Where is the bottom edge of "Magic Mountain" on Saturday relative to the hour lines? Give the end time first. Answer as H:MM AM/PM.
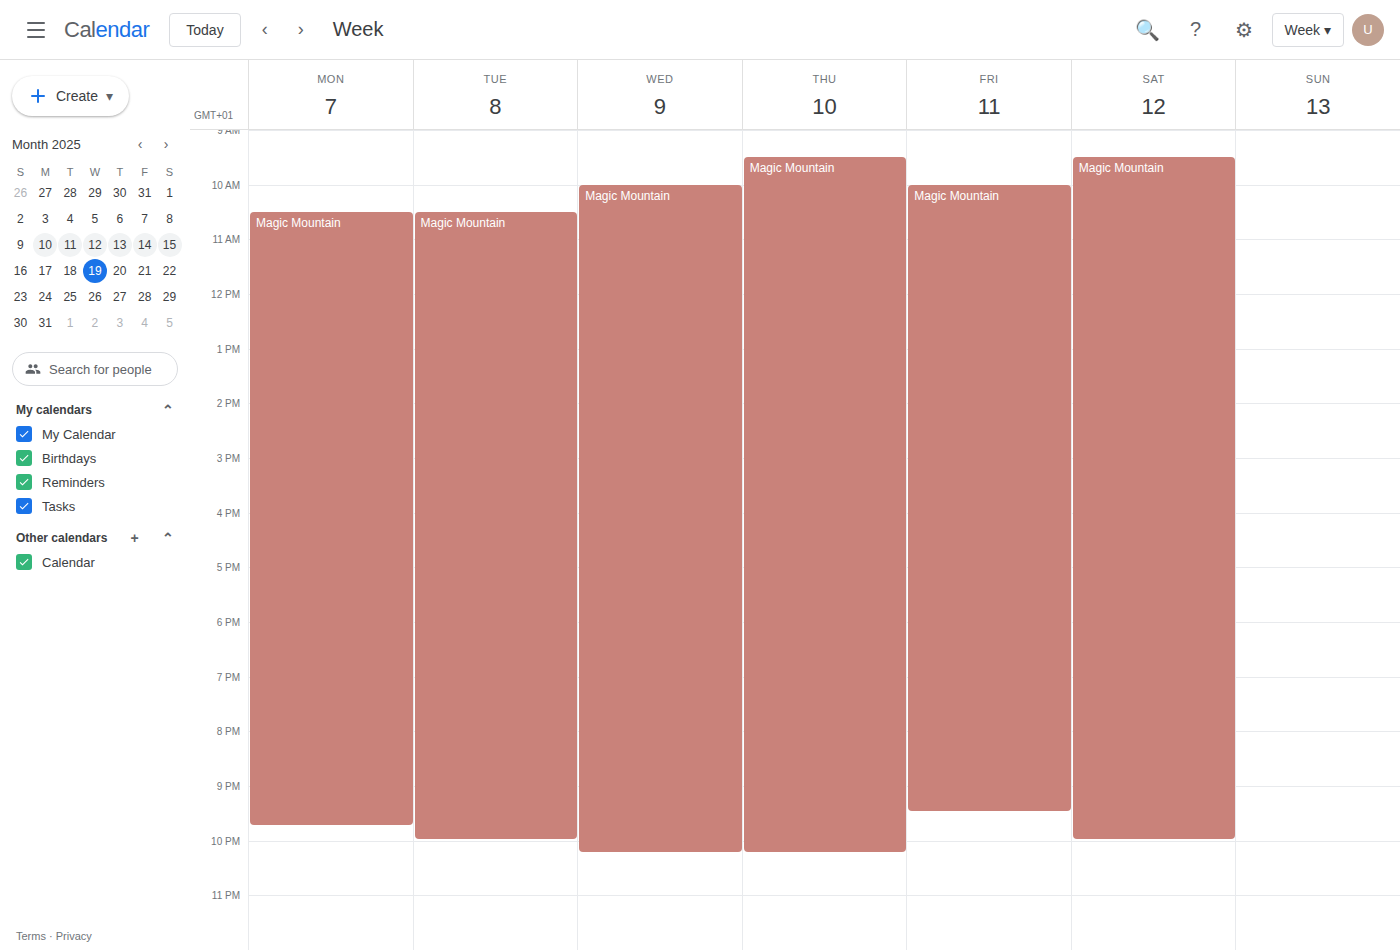
10:00 PM -- exactly on the 10 PM line.